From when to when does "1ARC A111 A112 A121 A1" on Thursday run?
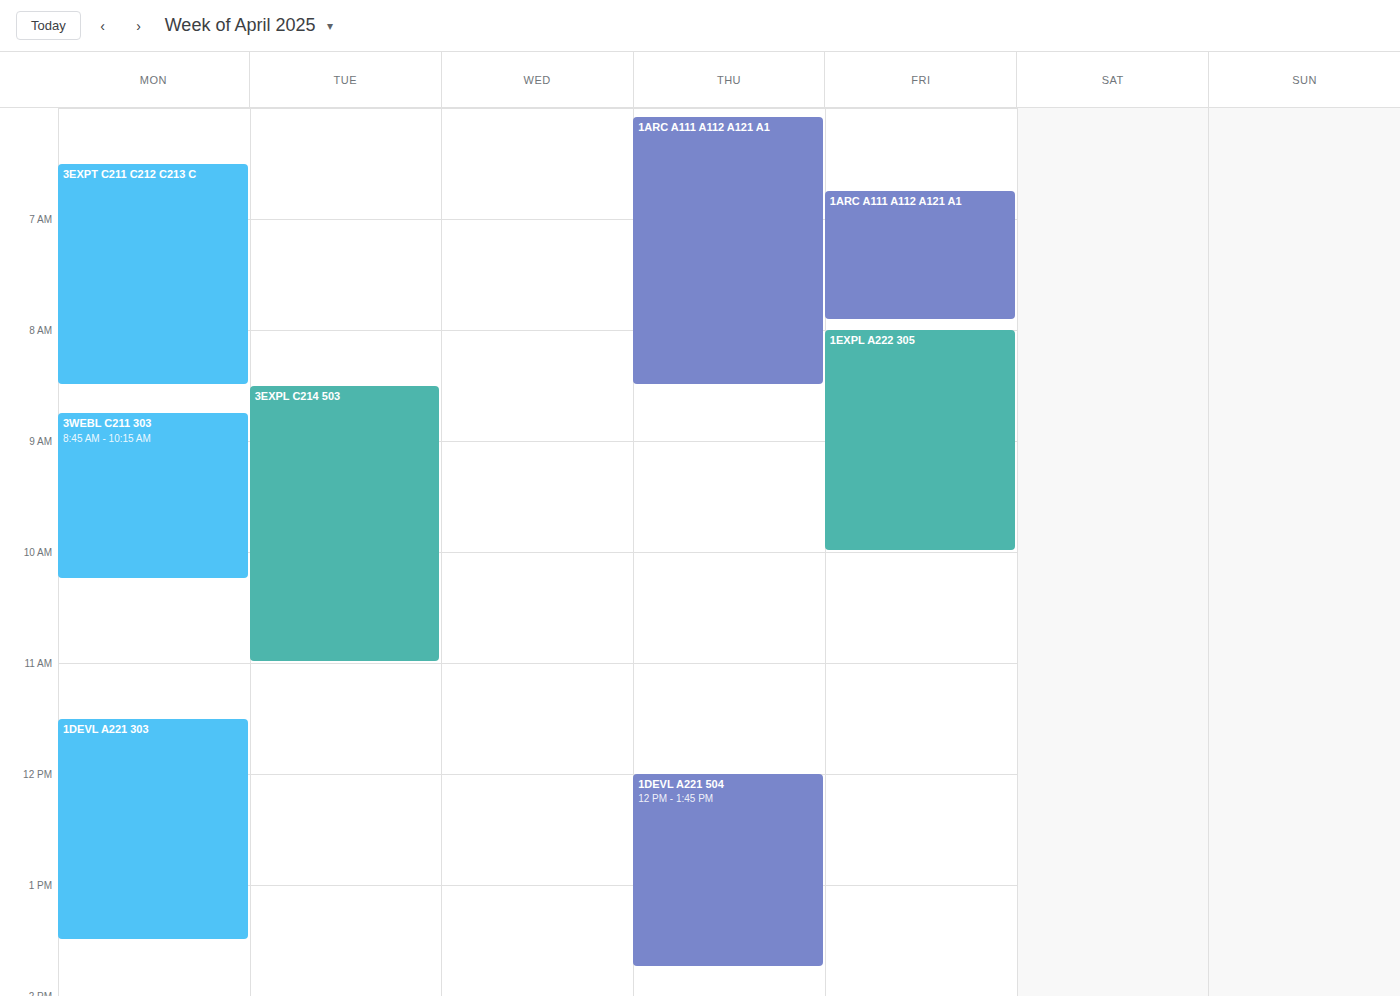
6:05 AM to 8:30 AM